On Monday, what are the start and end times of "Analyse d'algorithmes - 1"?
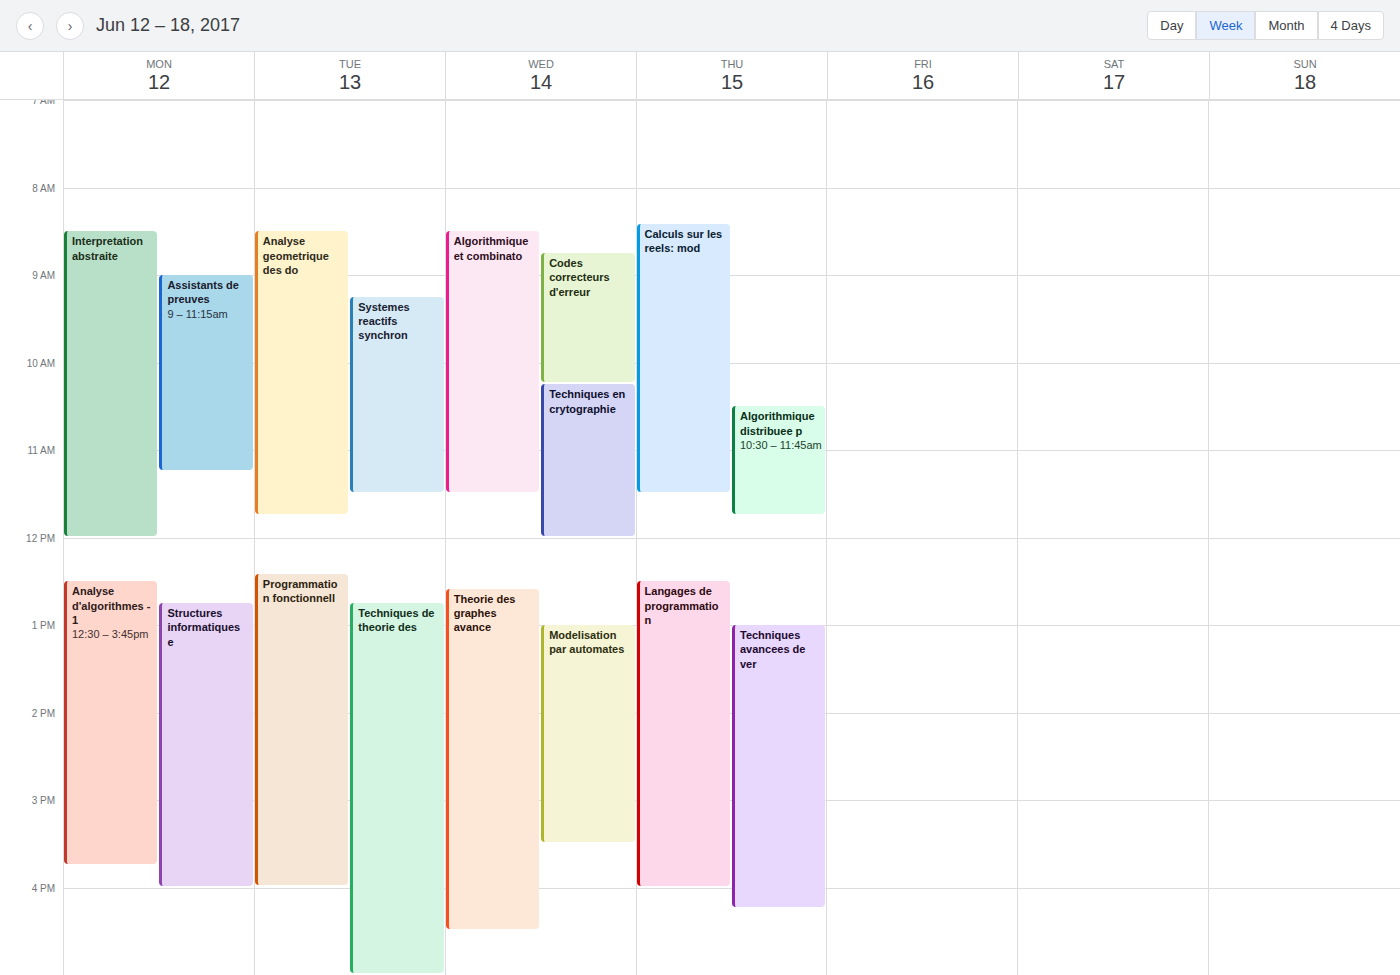
12:30 PM to 3:45 PM